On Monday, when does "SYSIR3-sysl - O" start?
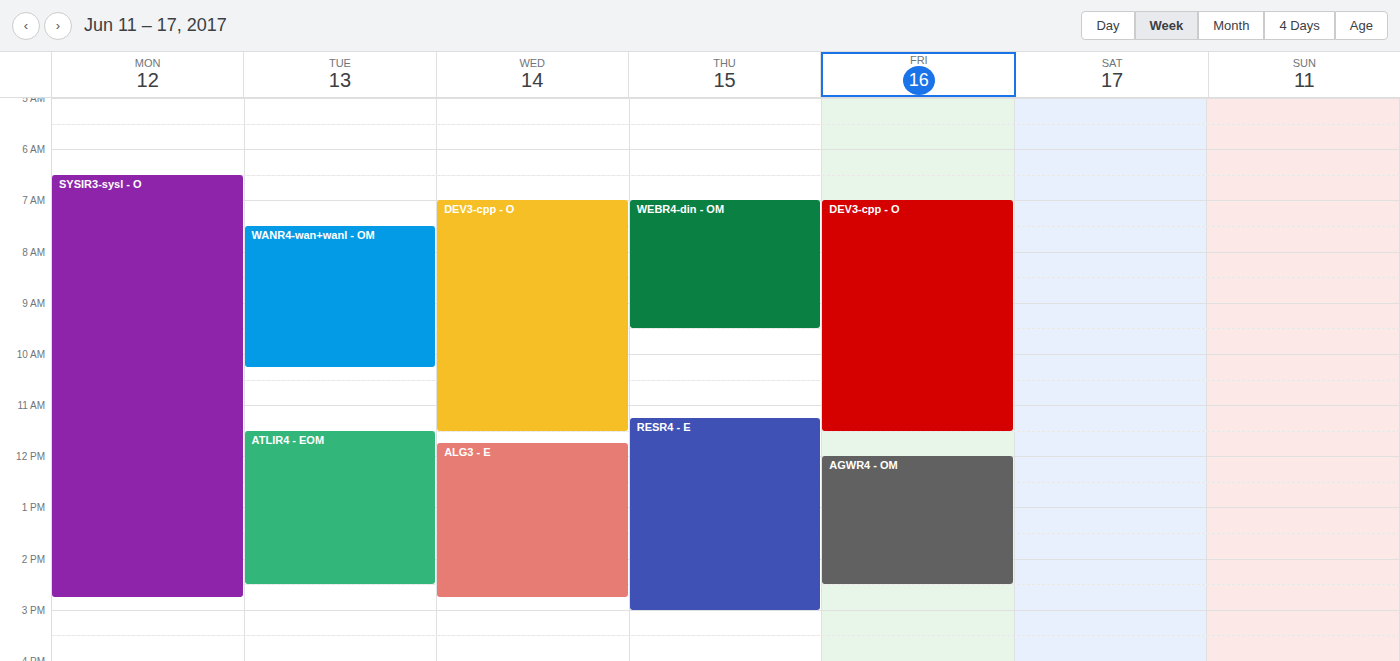
6:30 AM